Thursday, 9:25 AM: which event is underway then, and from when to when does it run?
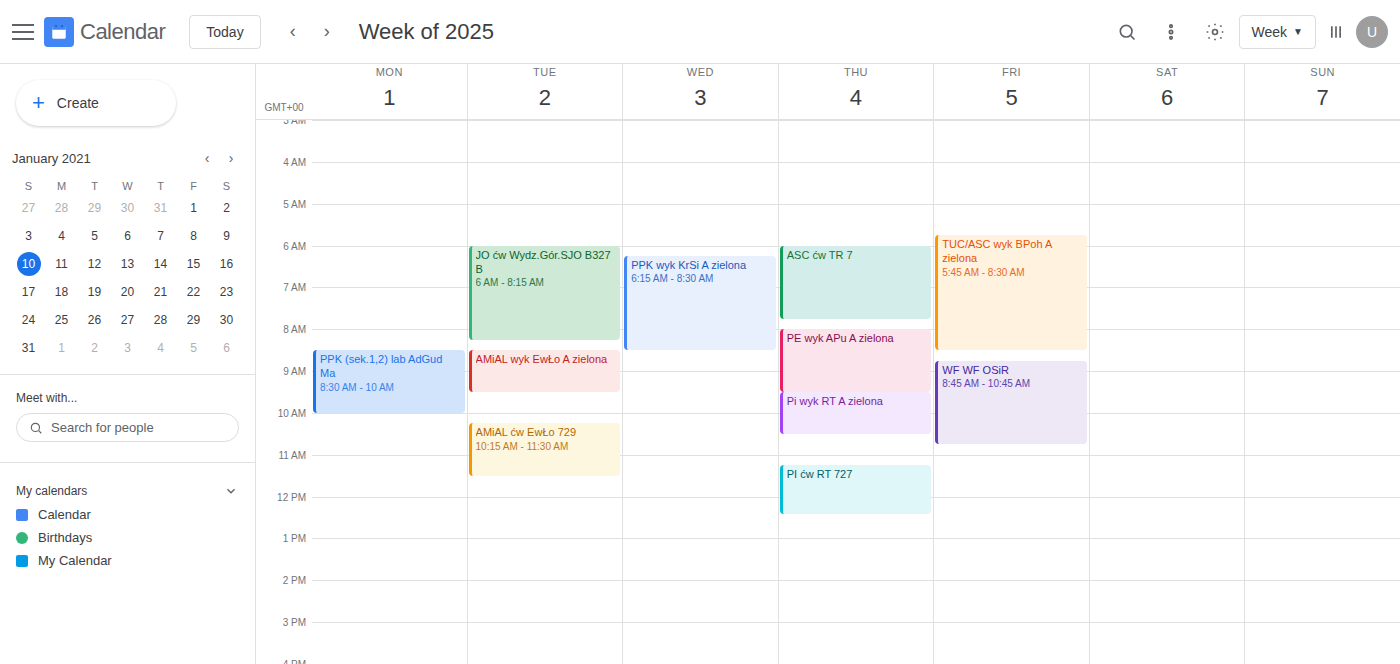
"PE wyk APu A zielona", 8:00 AM to 9:30 AM